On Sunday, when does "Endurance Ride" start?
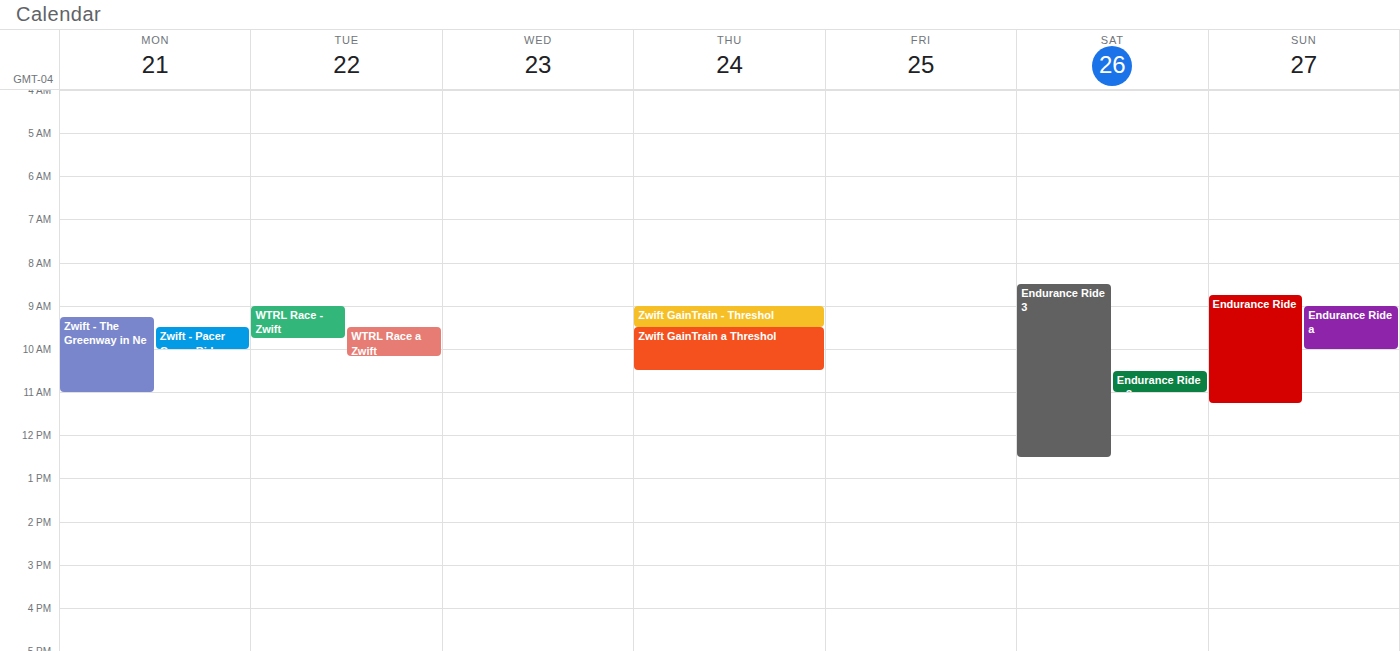
08:45